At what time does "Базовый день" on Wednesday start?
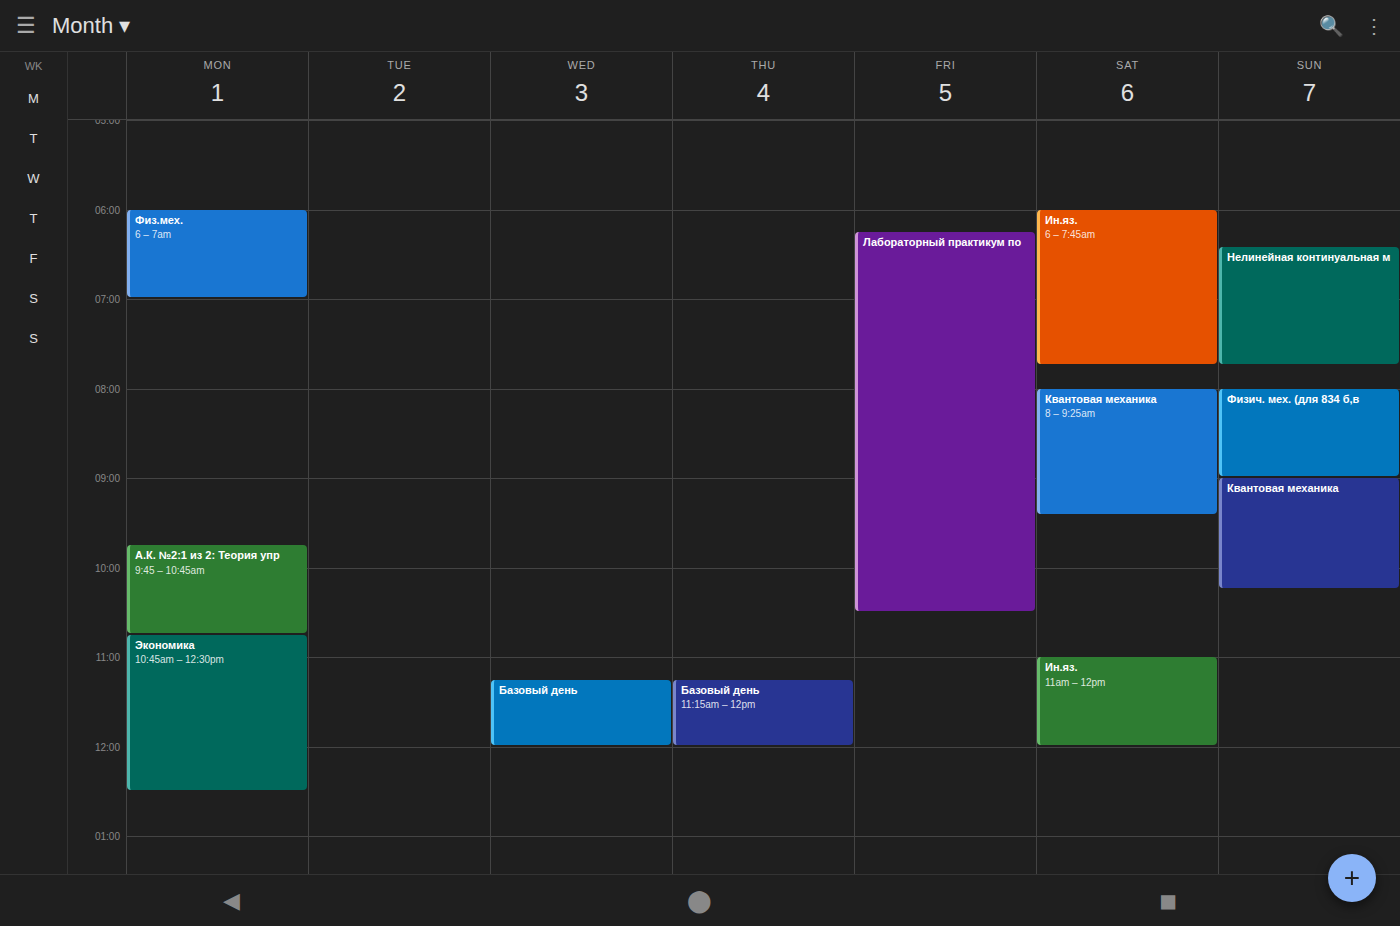
11:15 AM